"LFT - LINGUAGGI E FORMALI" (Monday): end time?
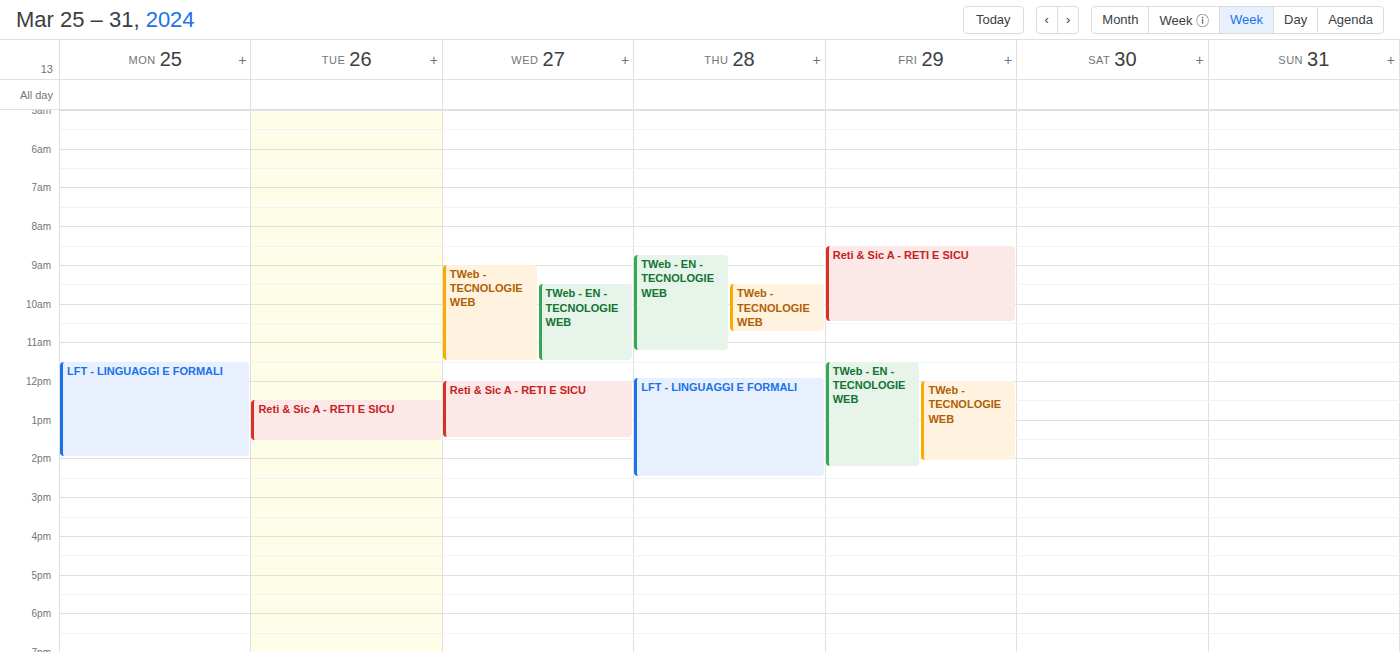
14:00